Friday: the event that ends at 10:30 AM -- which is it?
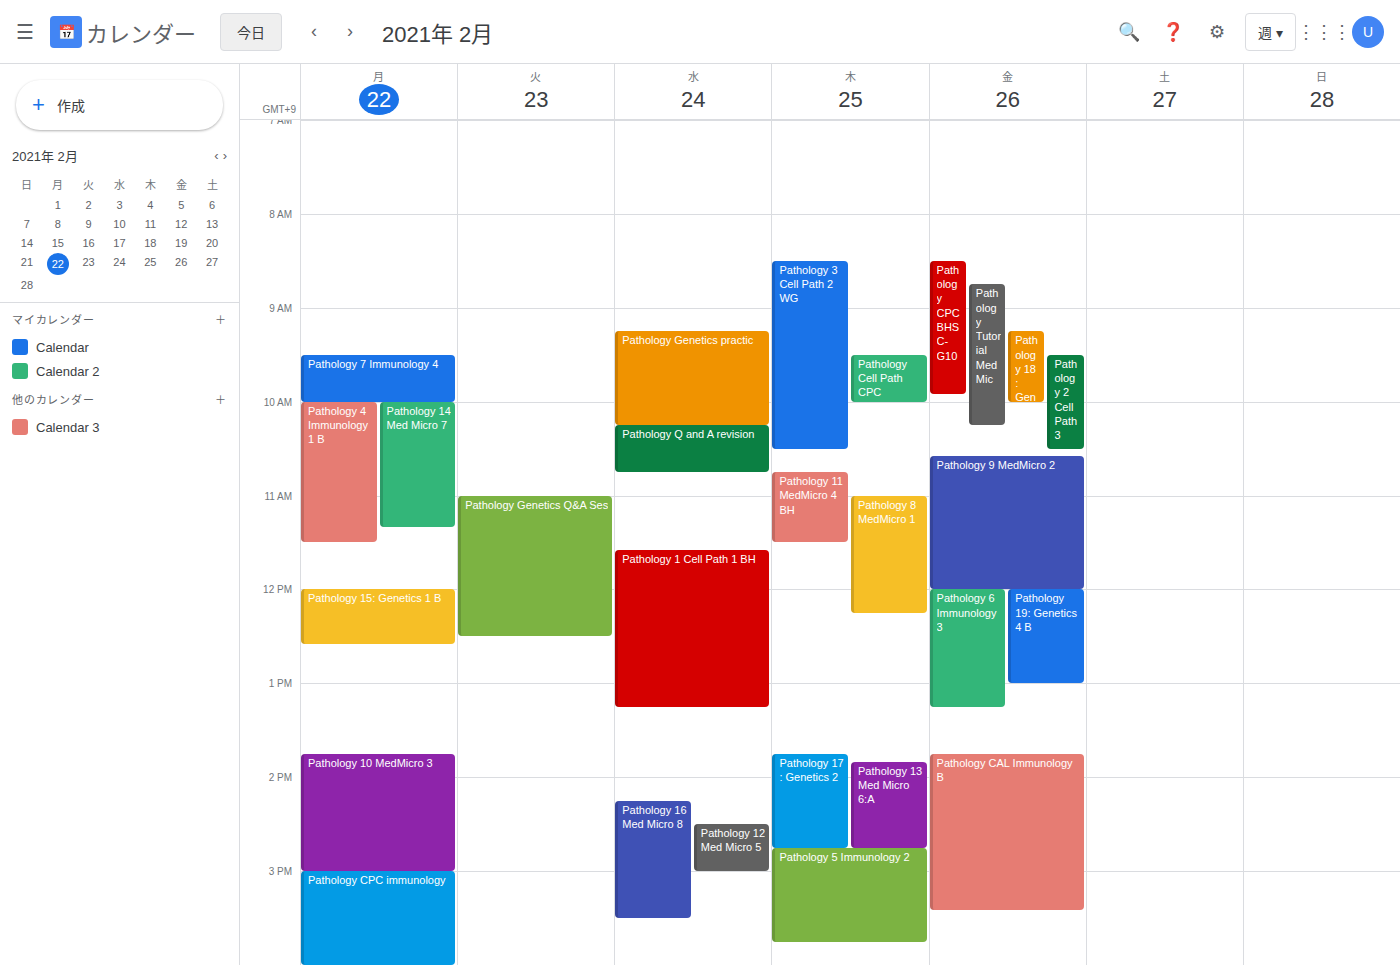
"Pathology 2 Cell Path 3"